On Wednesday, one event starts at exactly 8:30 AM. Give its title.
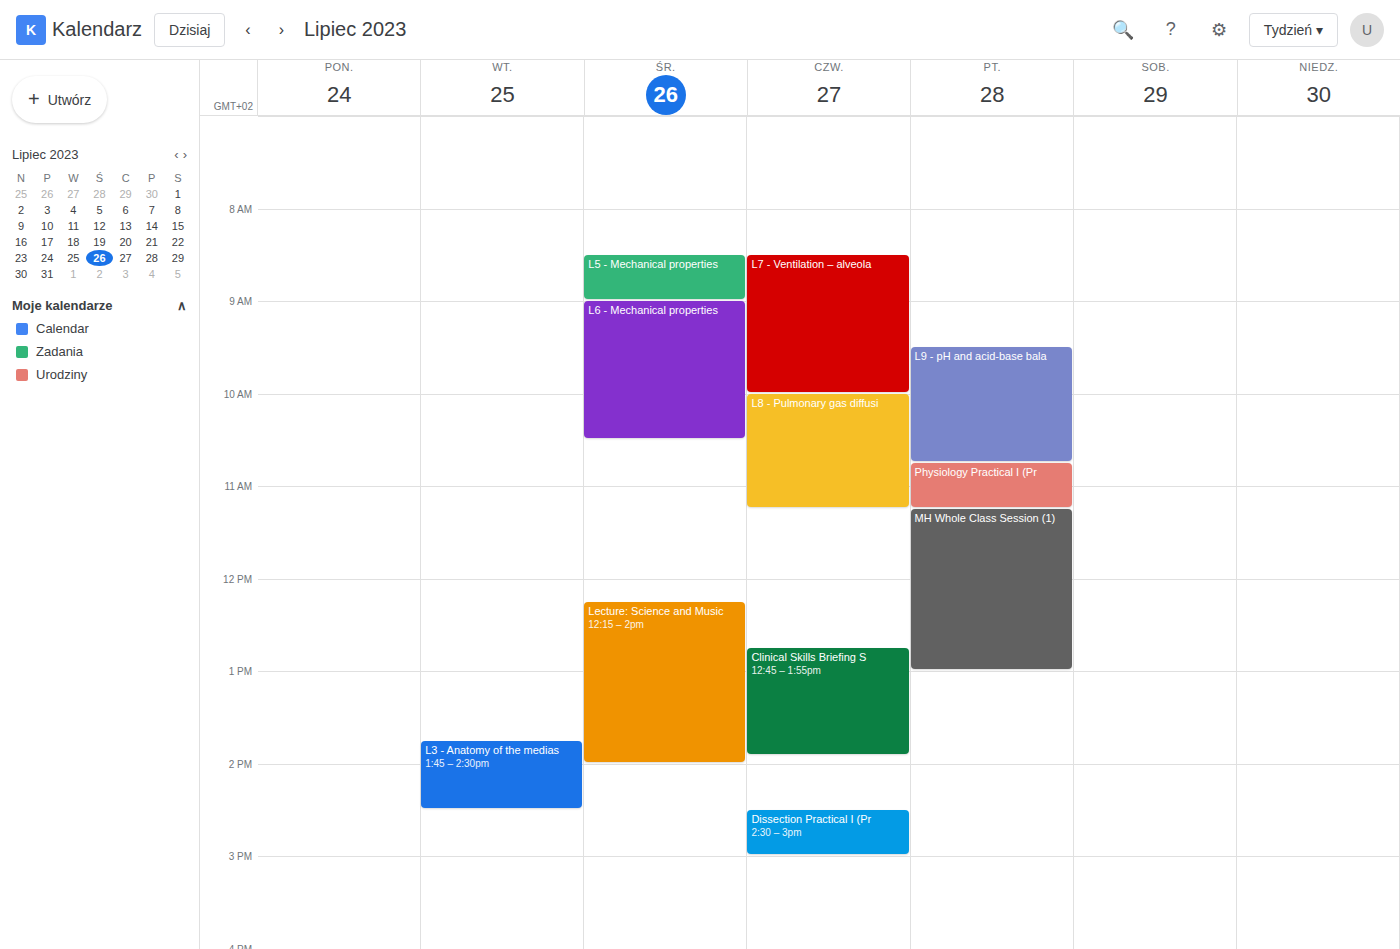
"L5 - Mechanical properties"